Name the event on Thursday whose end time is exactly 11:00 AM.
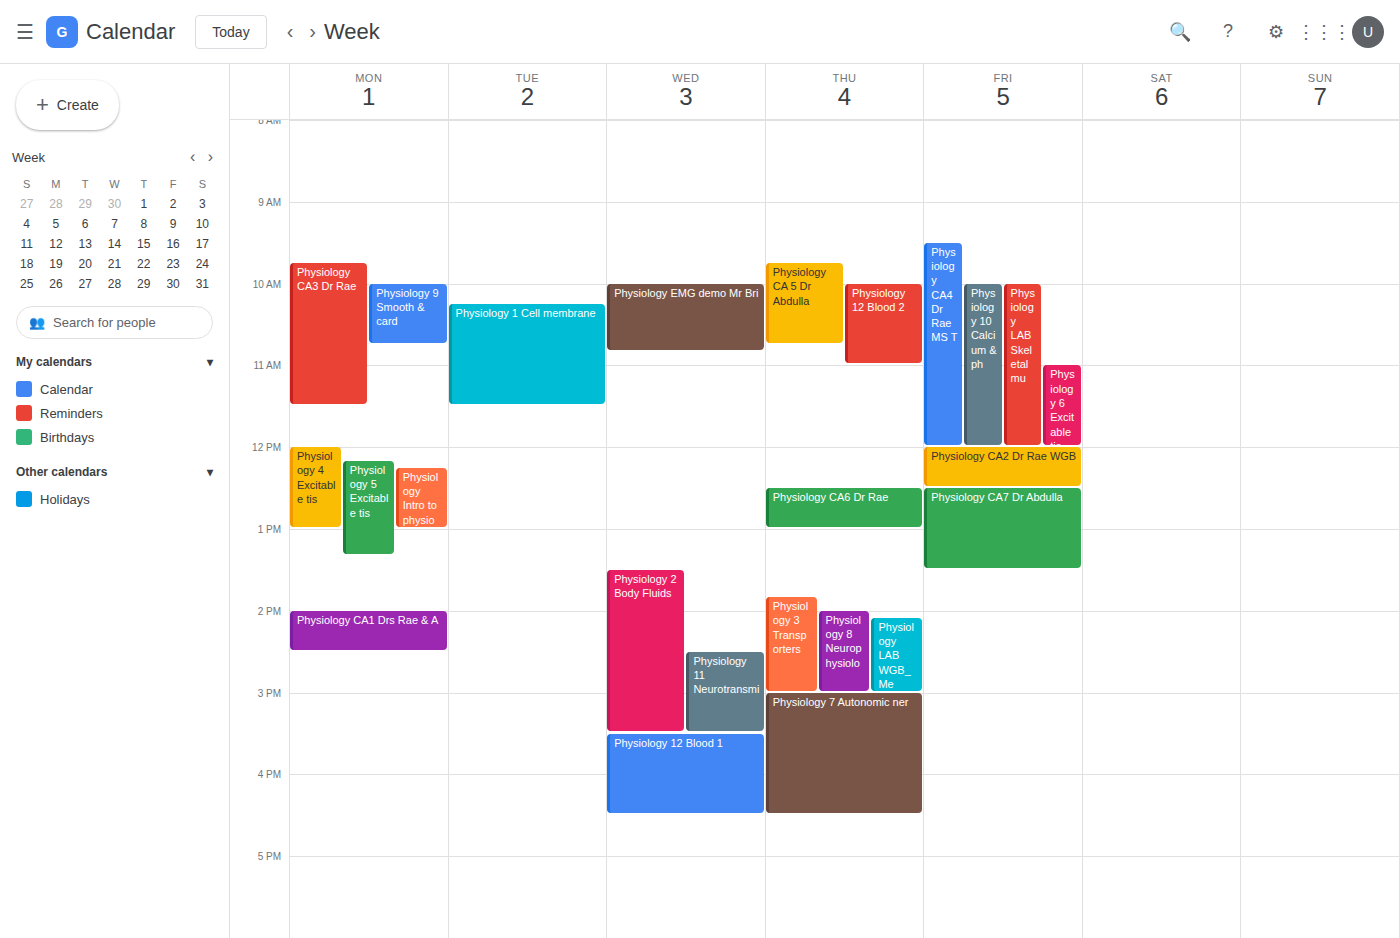
"Physiology 12 Blood 2"